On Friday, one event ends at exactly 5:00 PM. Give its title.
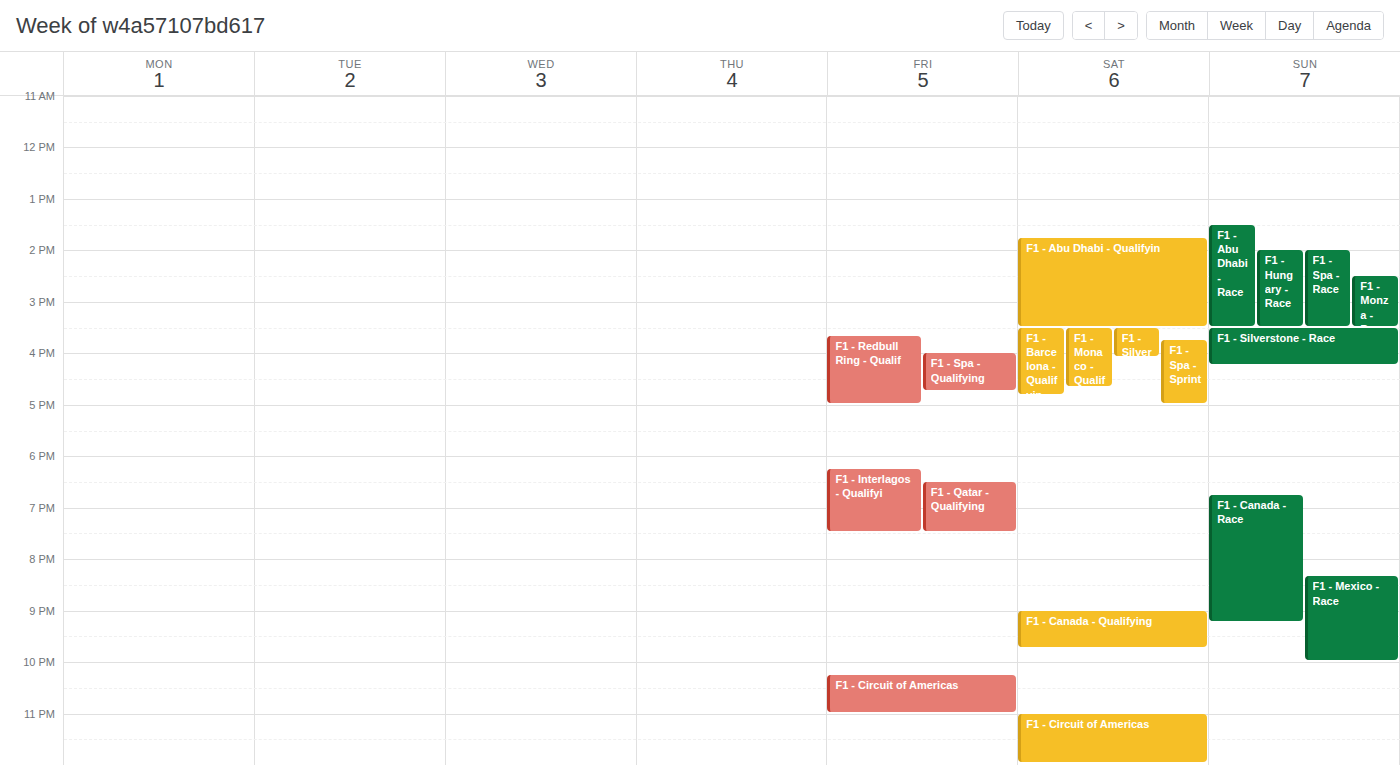
"F1 - Redbull Ring - Qualif"